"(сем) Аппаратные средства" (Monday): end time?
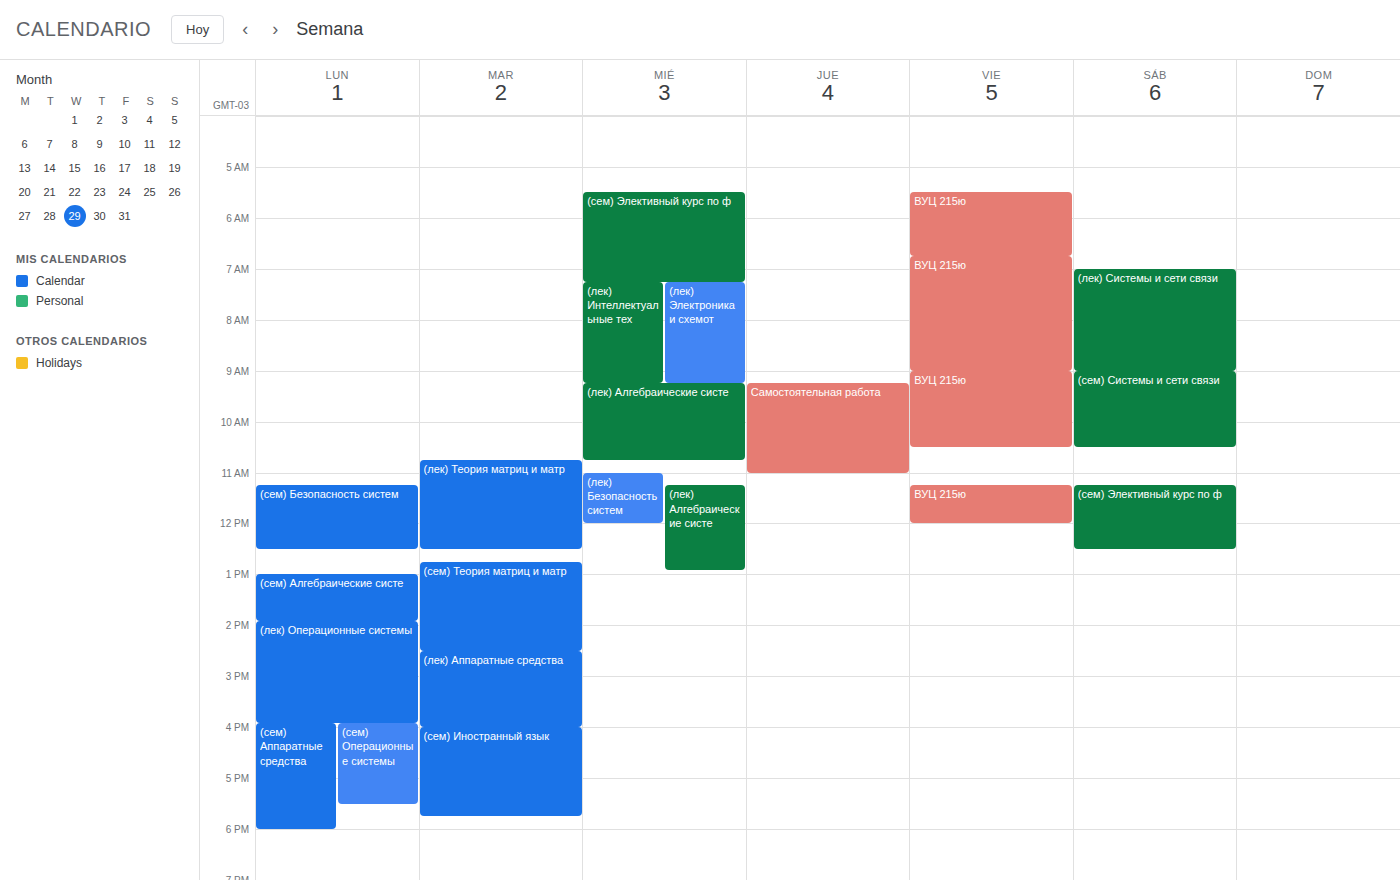
6:00 PM